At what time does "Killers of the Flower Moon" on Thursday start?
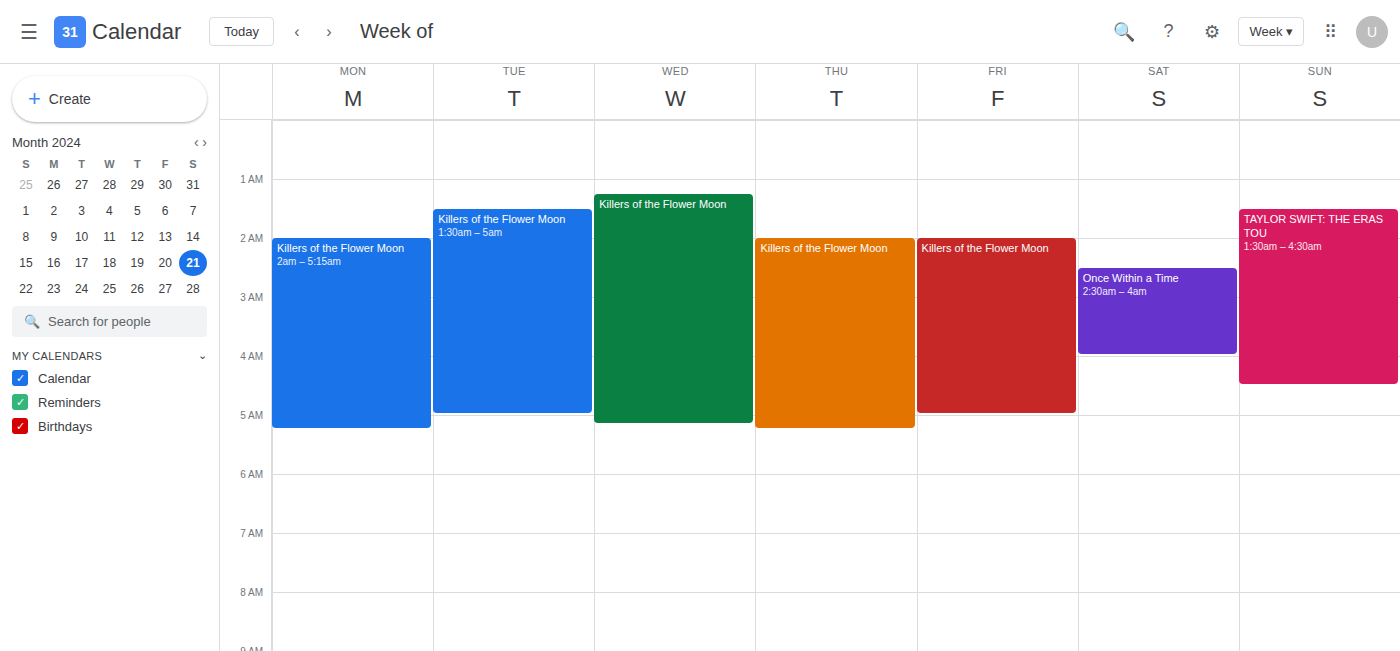
2:00 AM